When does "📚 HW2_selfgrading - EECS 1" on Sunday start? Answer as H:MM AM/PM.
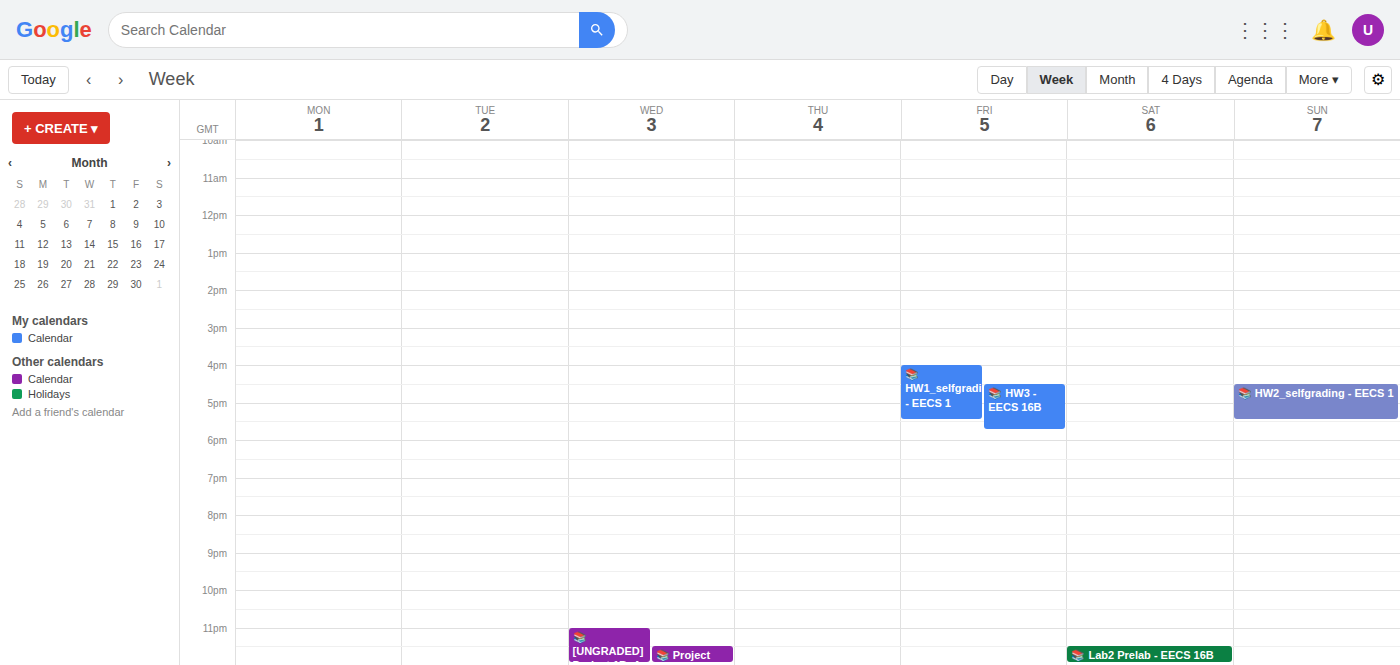
4:30 PM